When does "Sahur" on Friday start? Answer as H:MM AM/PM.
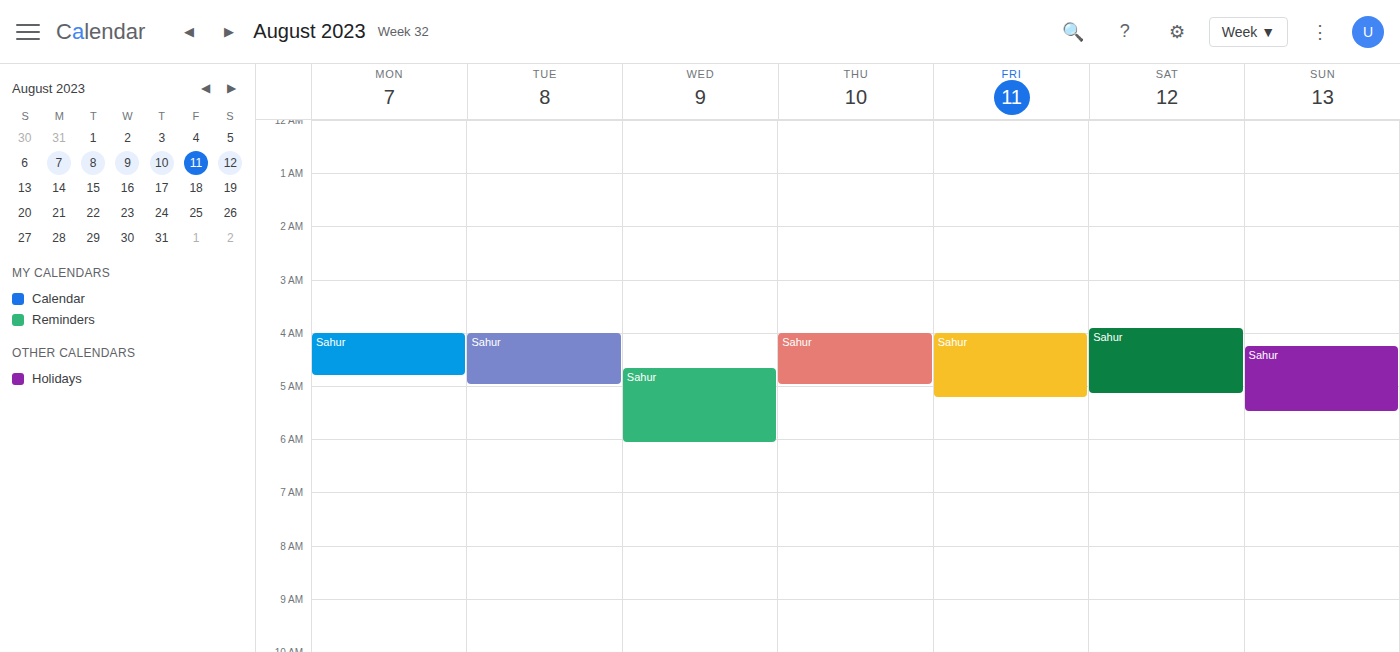
4:00 AM